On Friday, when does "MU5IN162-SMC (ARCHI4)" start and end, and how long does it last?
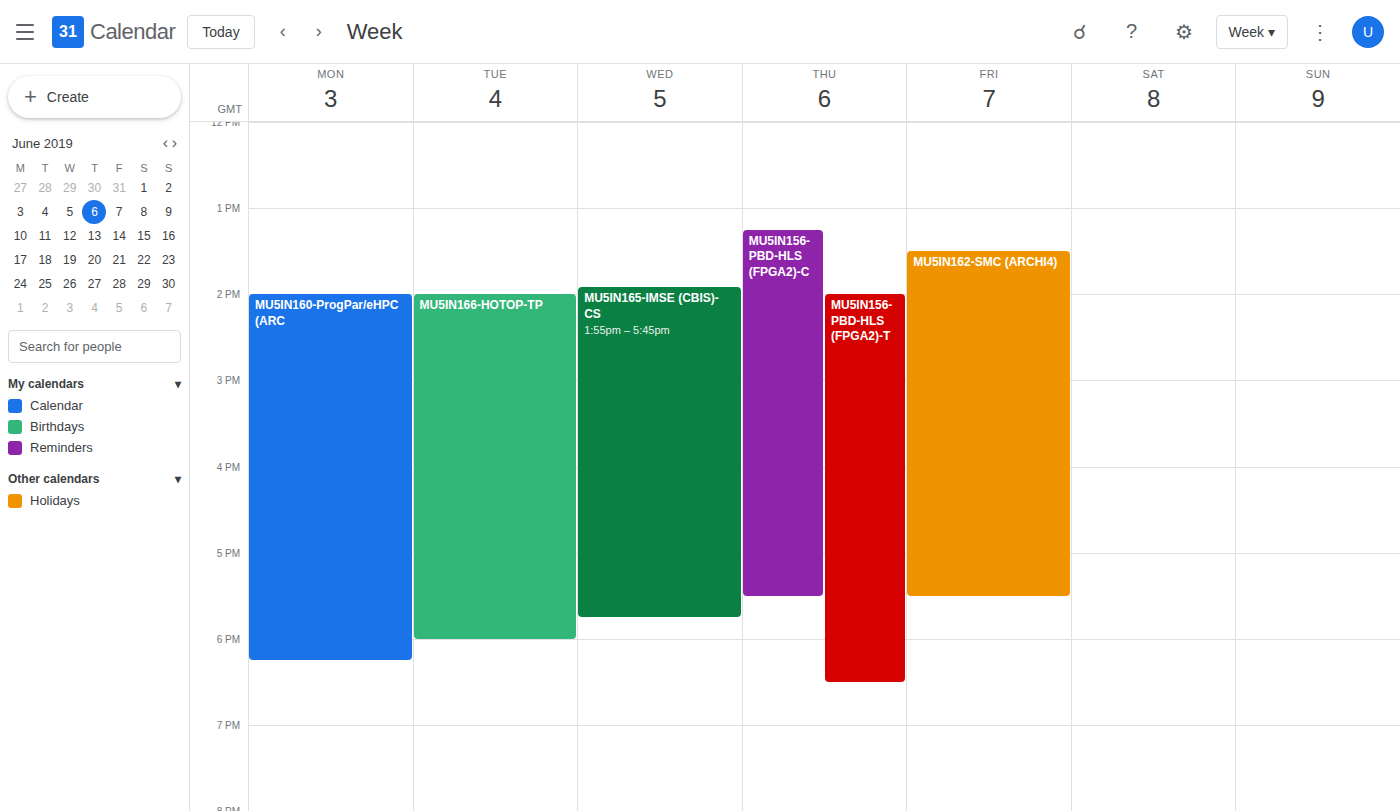
1:30 PM to 5:30 PM, 4 hours